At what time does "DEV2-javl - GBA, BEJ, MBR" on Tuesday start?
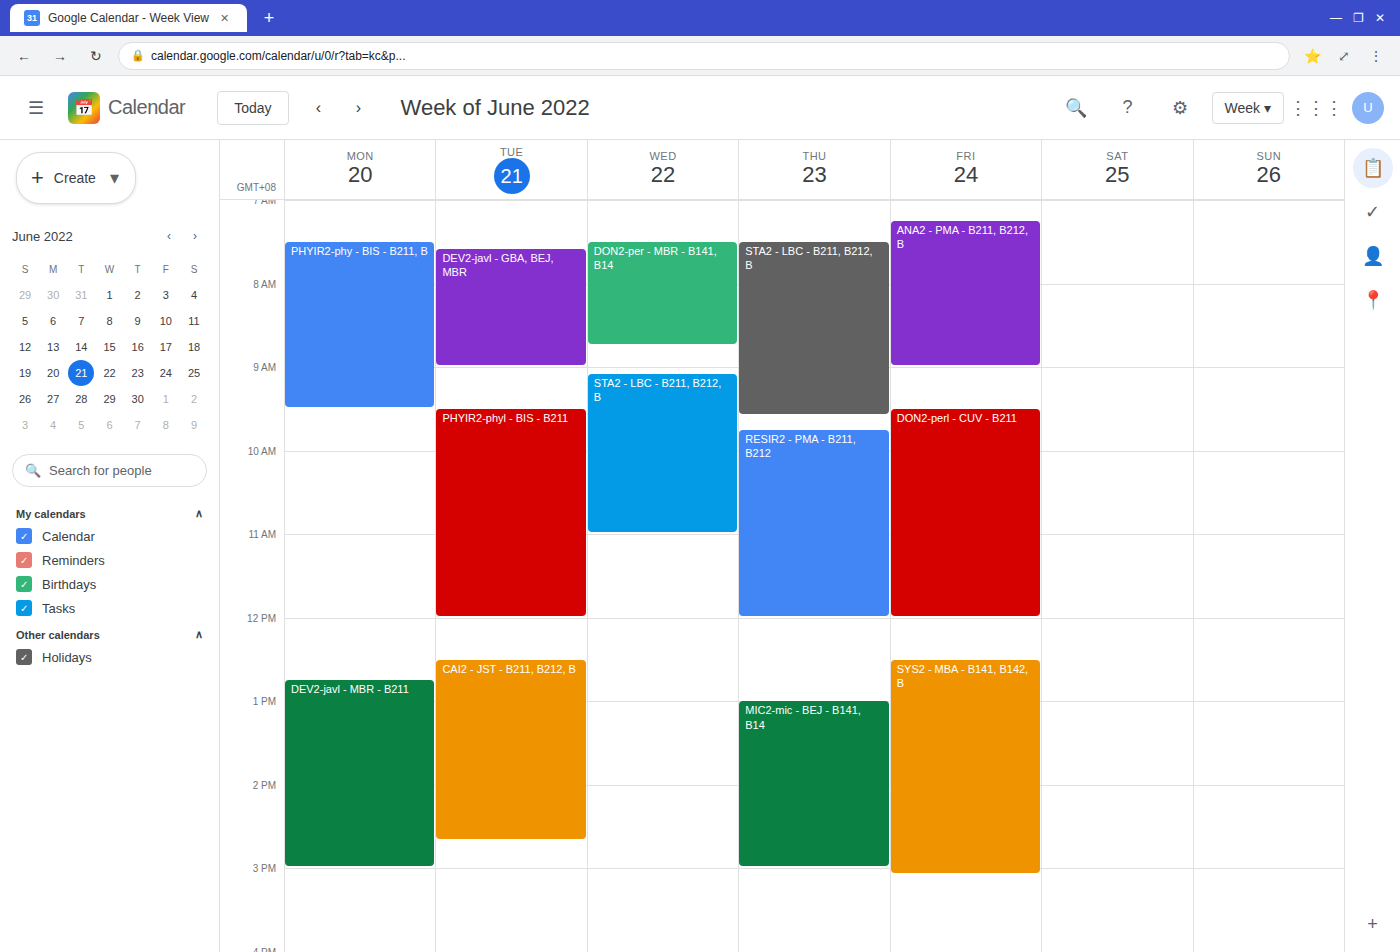
7:35 AM